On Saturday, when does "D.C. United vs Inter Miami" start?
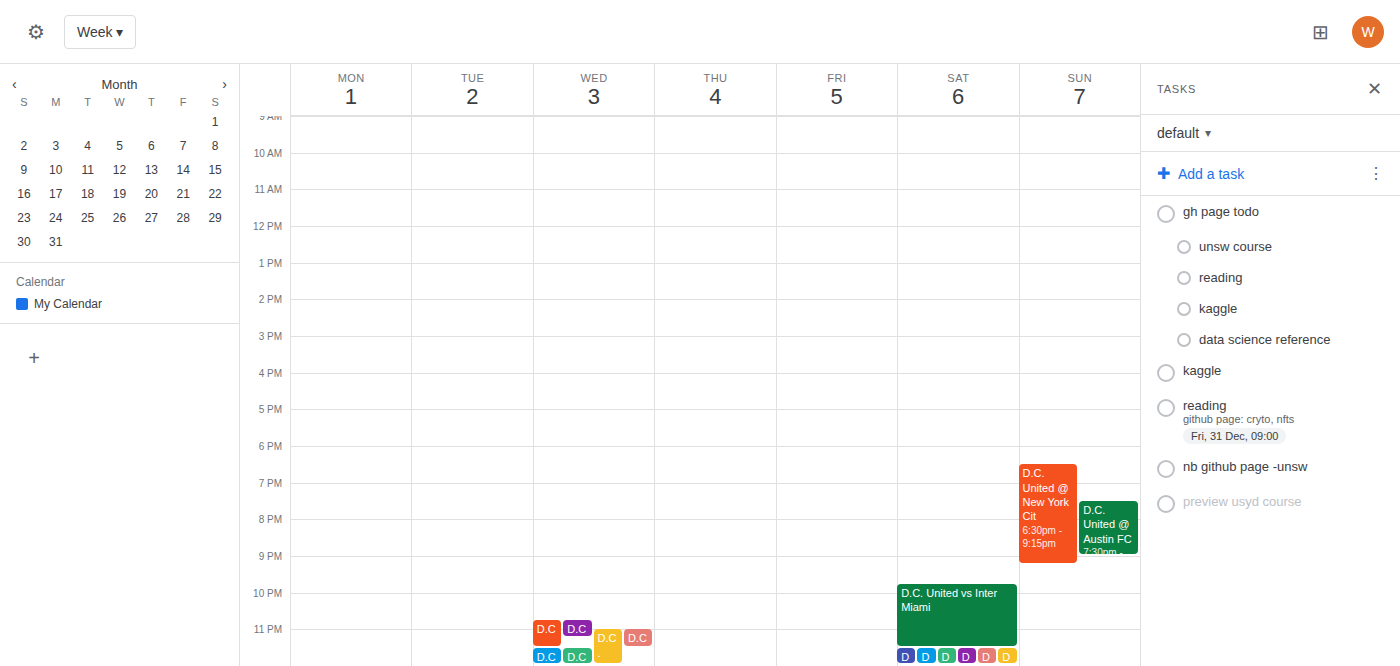
9:45 PM